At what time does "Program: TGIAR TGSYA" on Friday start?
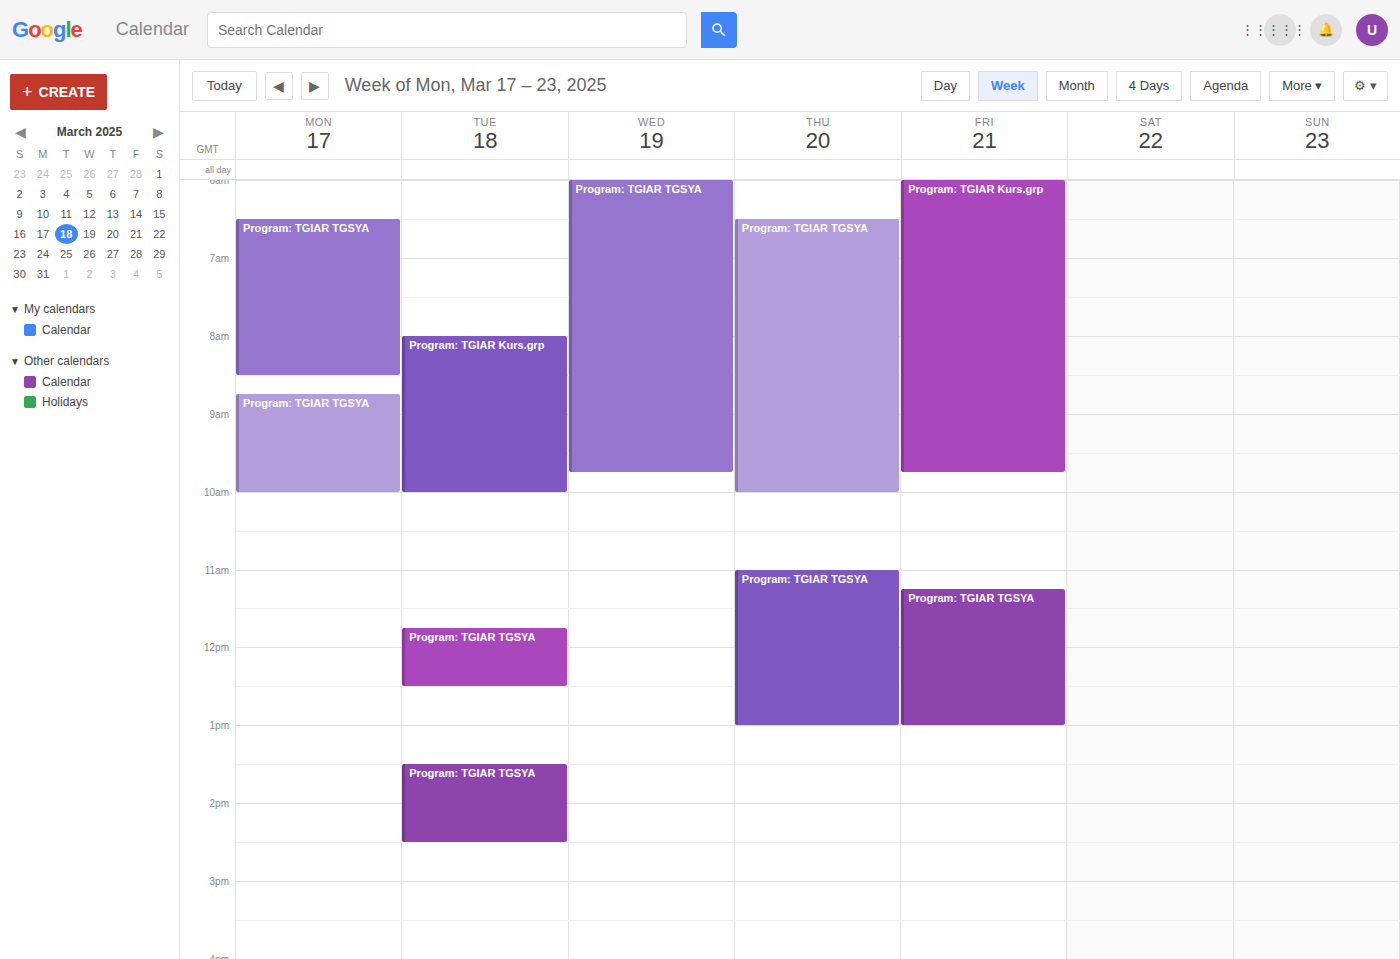
11:15 AM